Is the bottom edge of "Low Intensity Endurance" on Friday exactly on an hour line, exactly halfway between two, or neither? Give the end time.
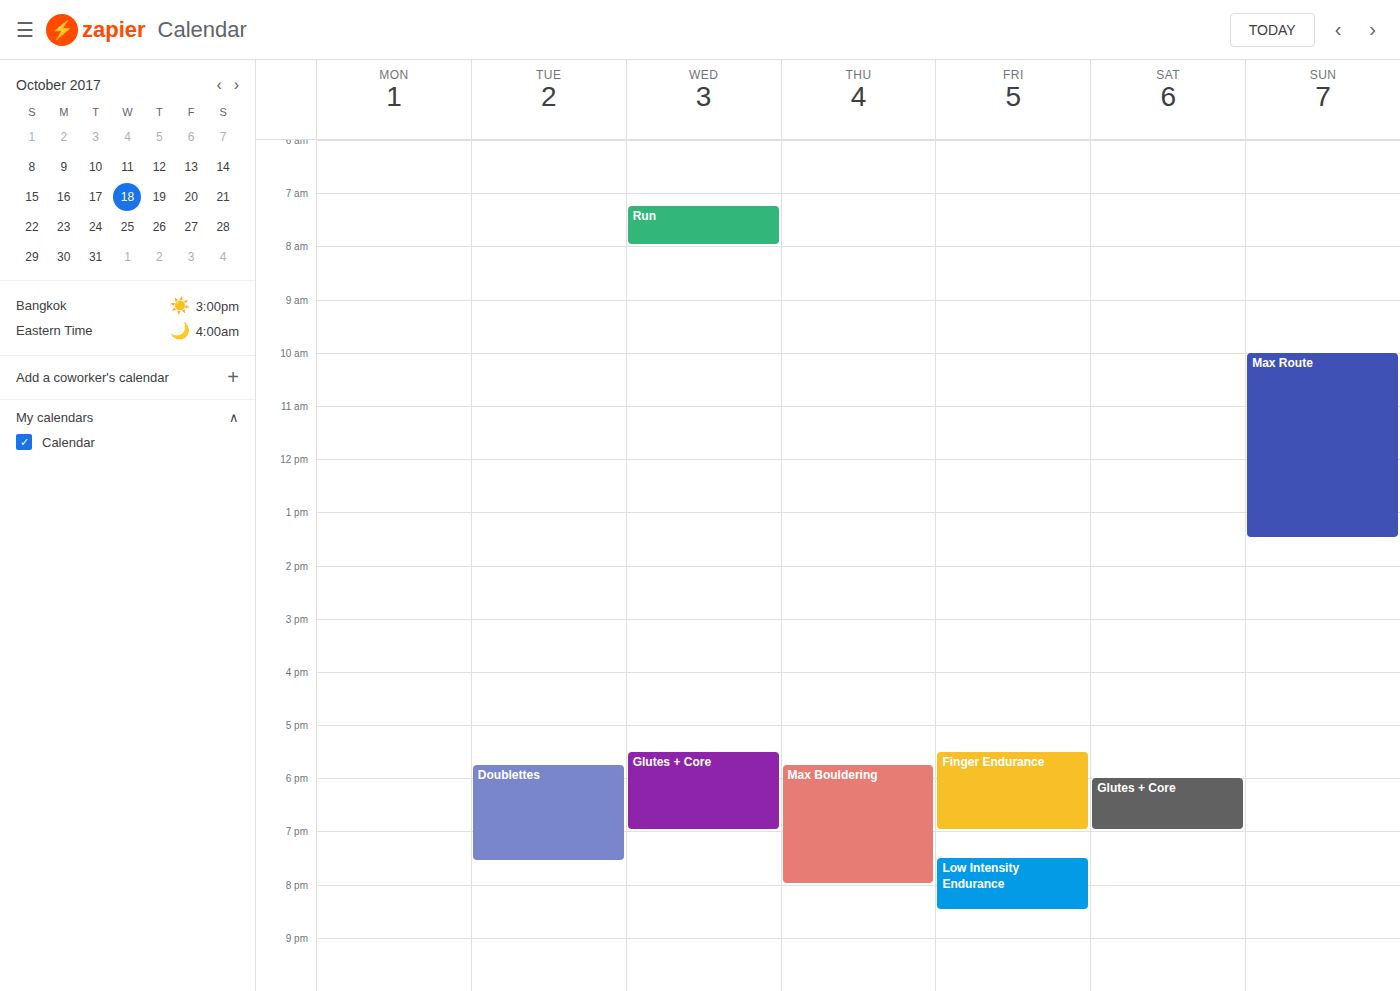
20:30 -- halfway between the 20:00 and 21:00 lines.